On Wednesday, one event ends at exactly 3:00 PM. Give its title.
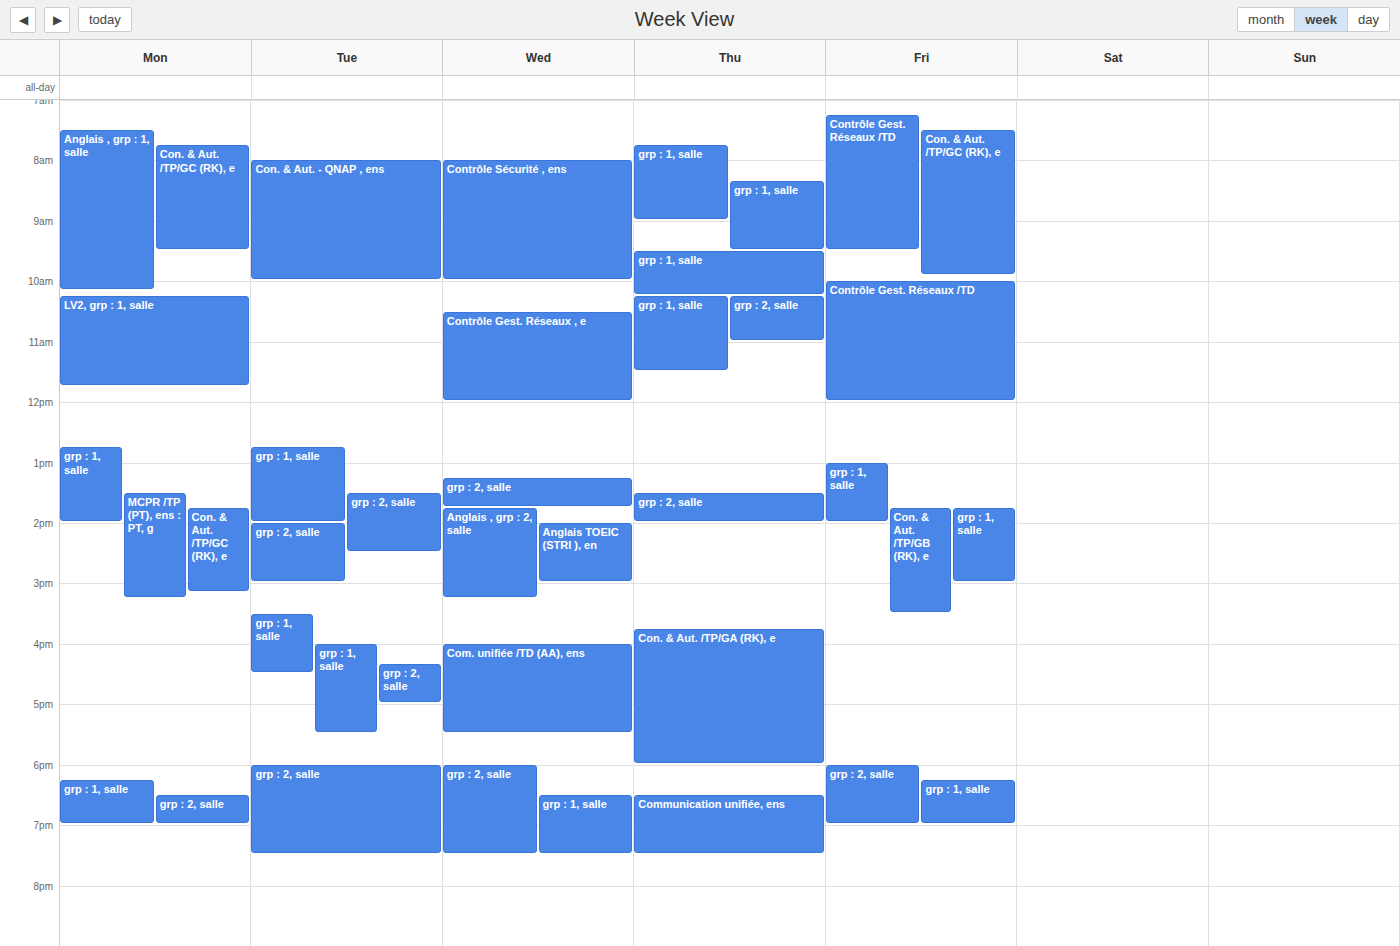
"Anglais TOEIC (STRI ), en"